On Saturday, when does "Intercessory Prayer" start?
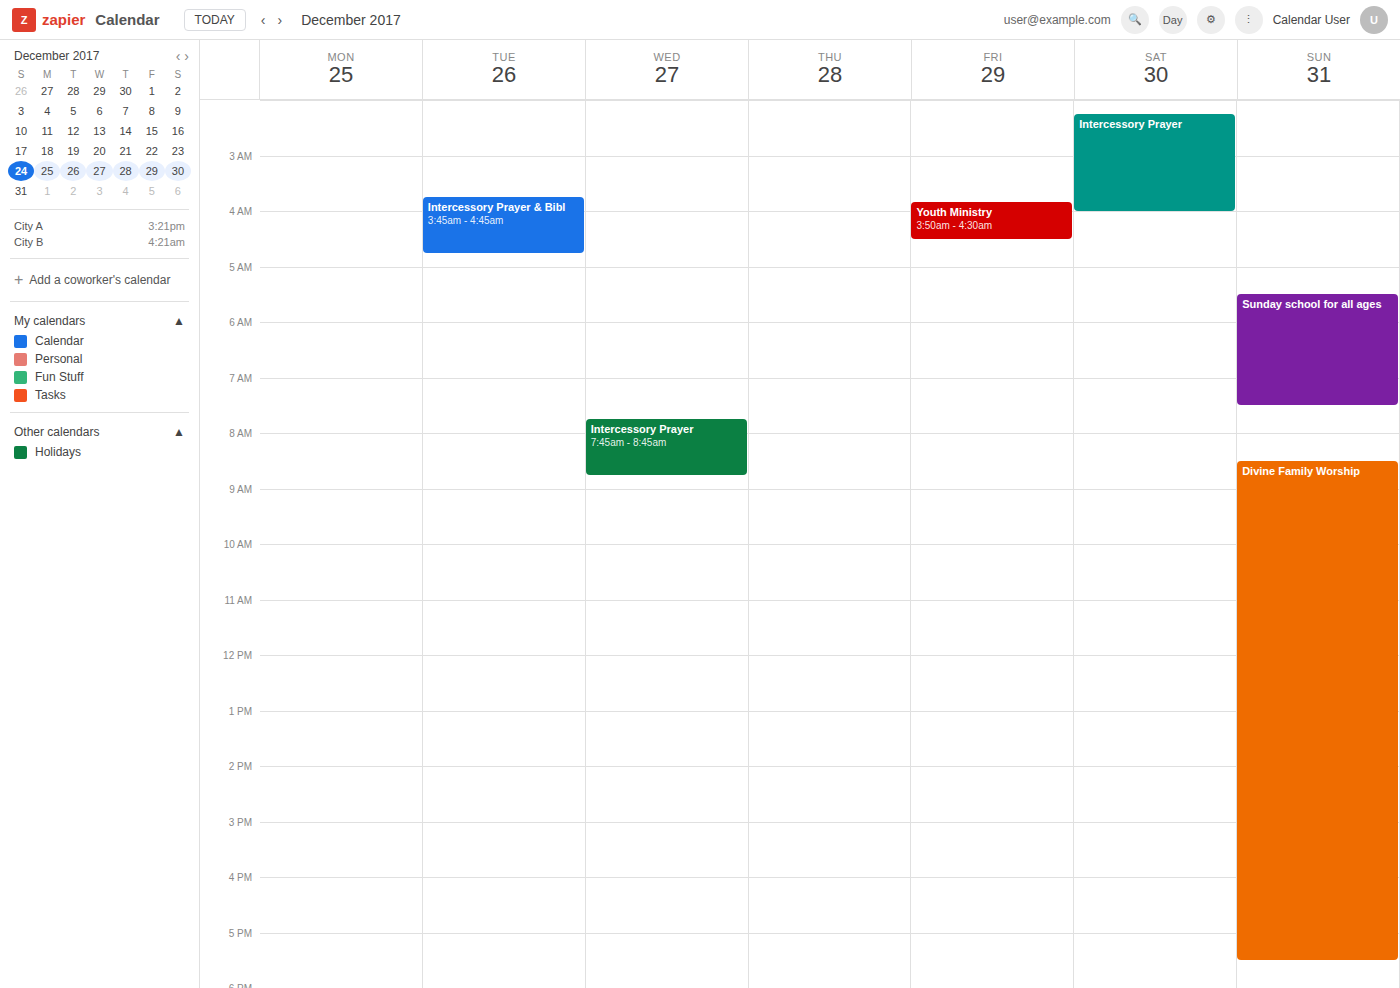
2:15 AM